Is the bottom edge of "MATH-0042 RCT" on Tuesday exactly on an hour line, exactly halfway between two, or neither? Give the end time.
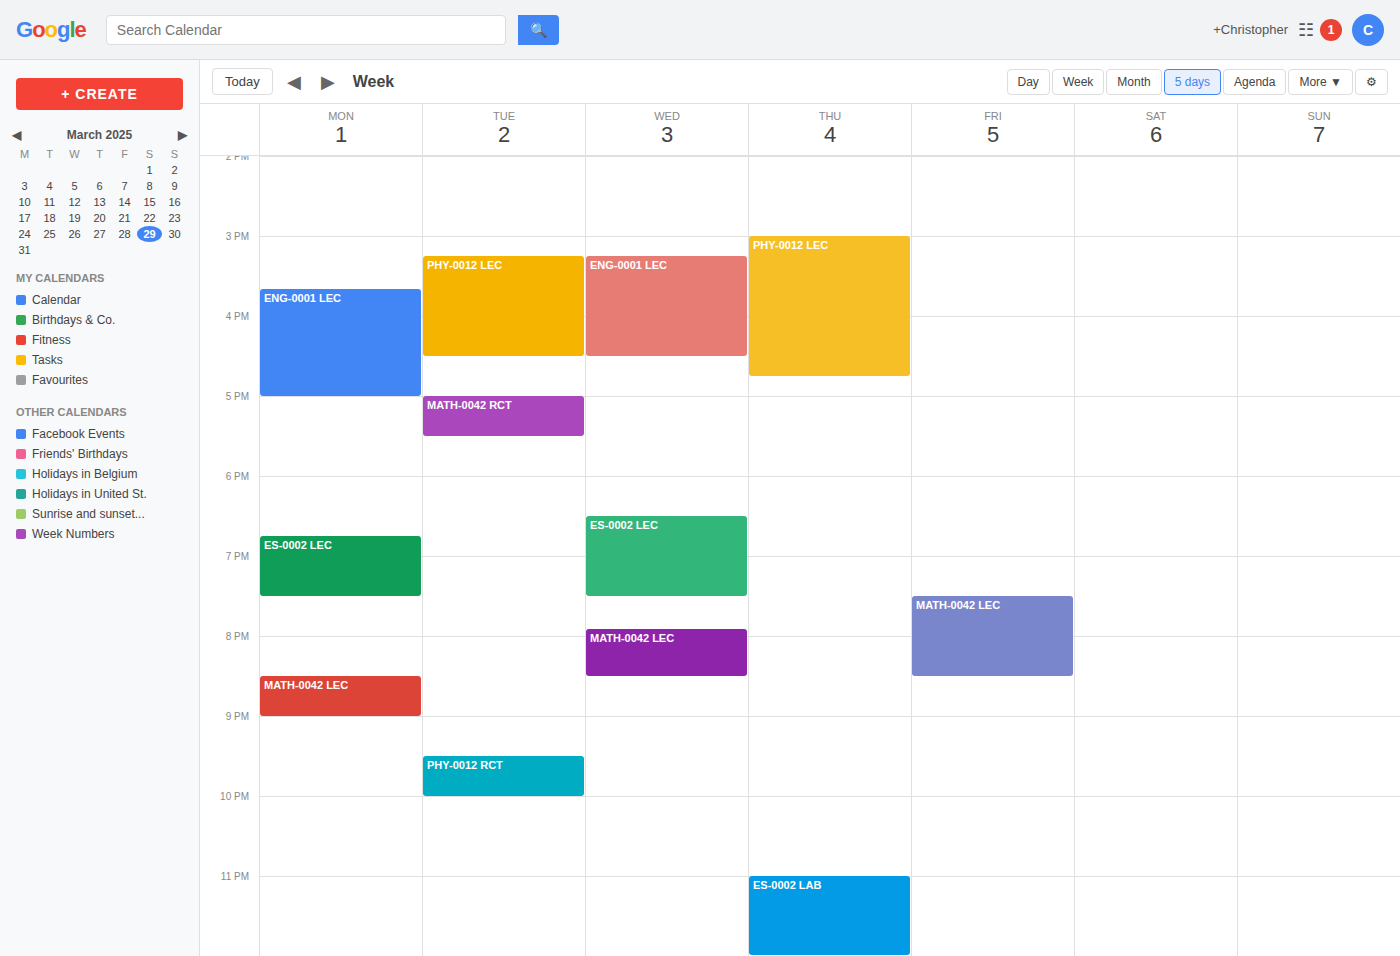
5:30 PM -- halfway between the 5 PM and 6 PM lines.